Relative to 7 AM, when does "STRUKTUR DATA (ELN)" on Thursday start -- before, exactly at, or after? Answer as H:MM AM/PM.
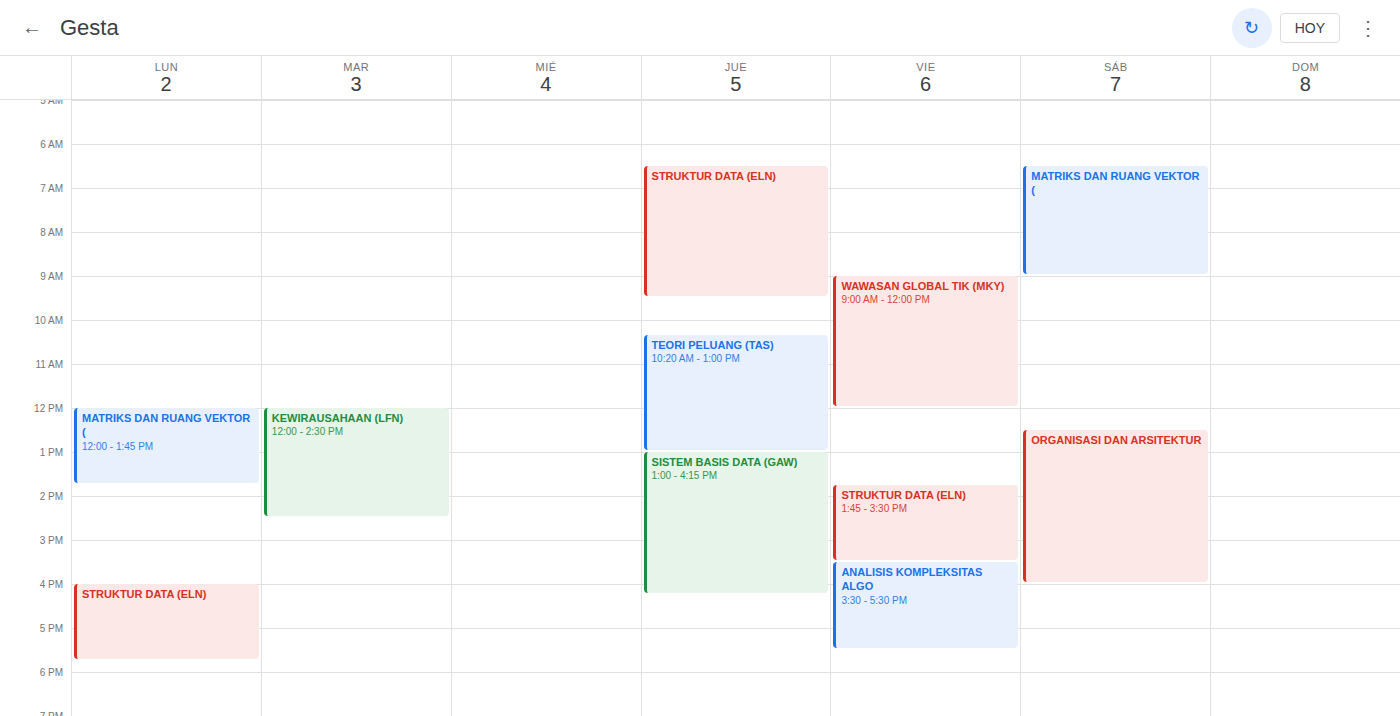
6:30 AM -- before 7 AM, 30 minutes above the 7 AM line.